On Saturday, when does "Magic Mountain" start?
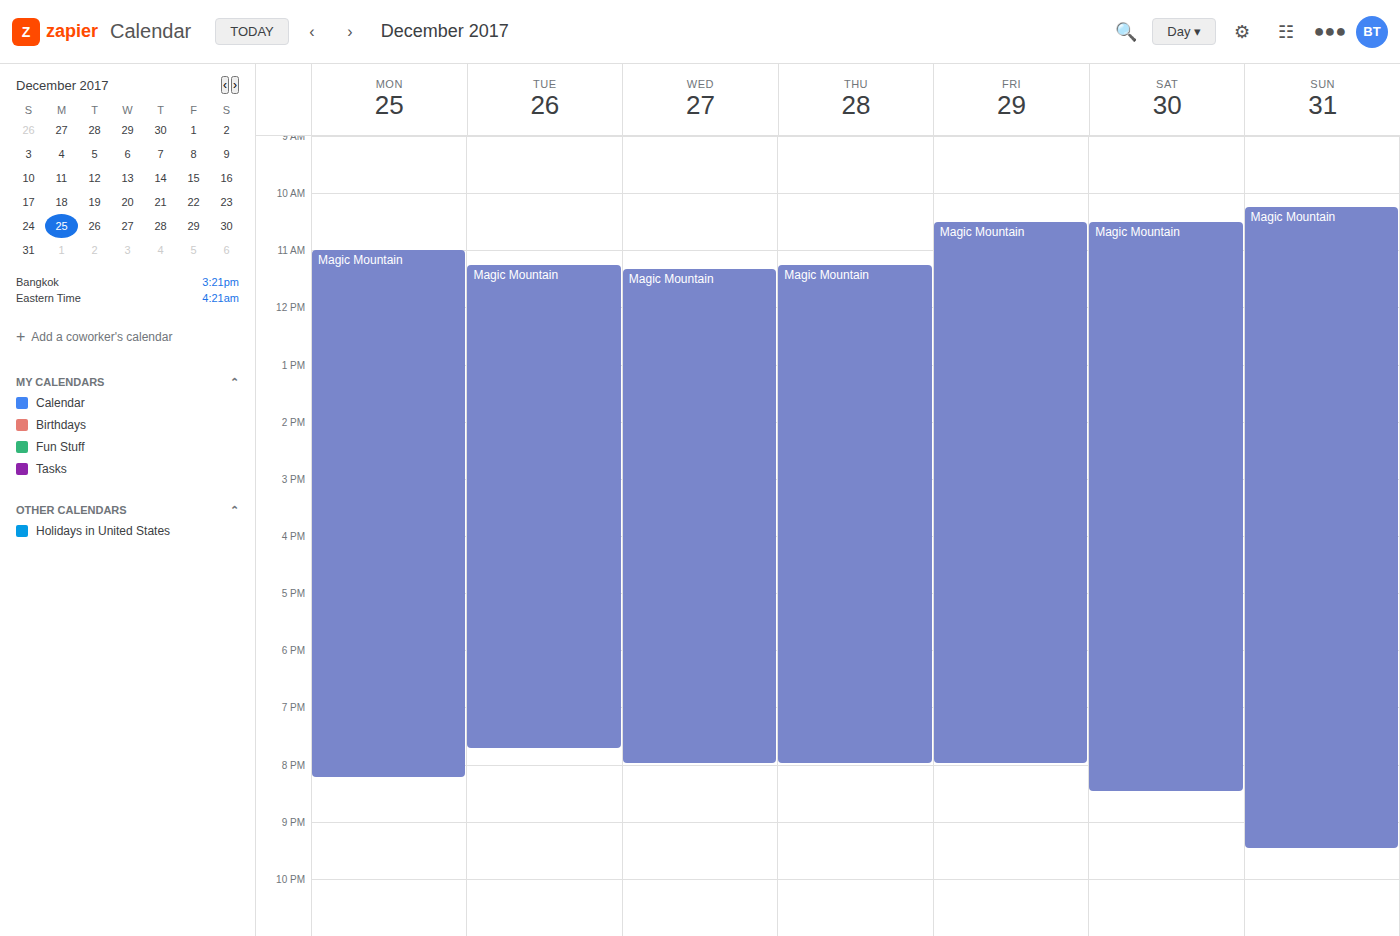
10:30 AM